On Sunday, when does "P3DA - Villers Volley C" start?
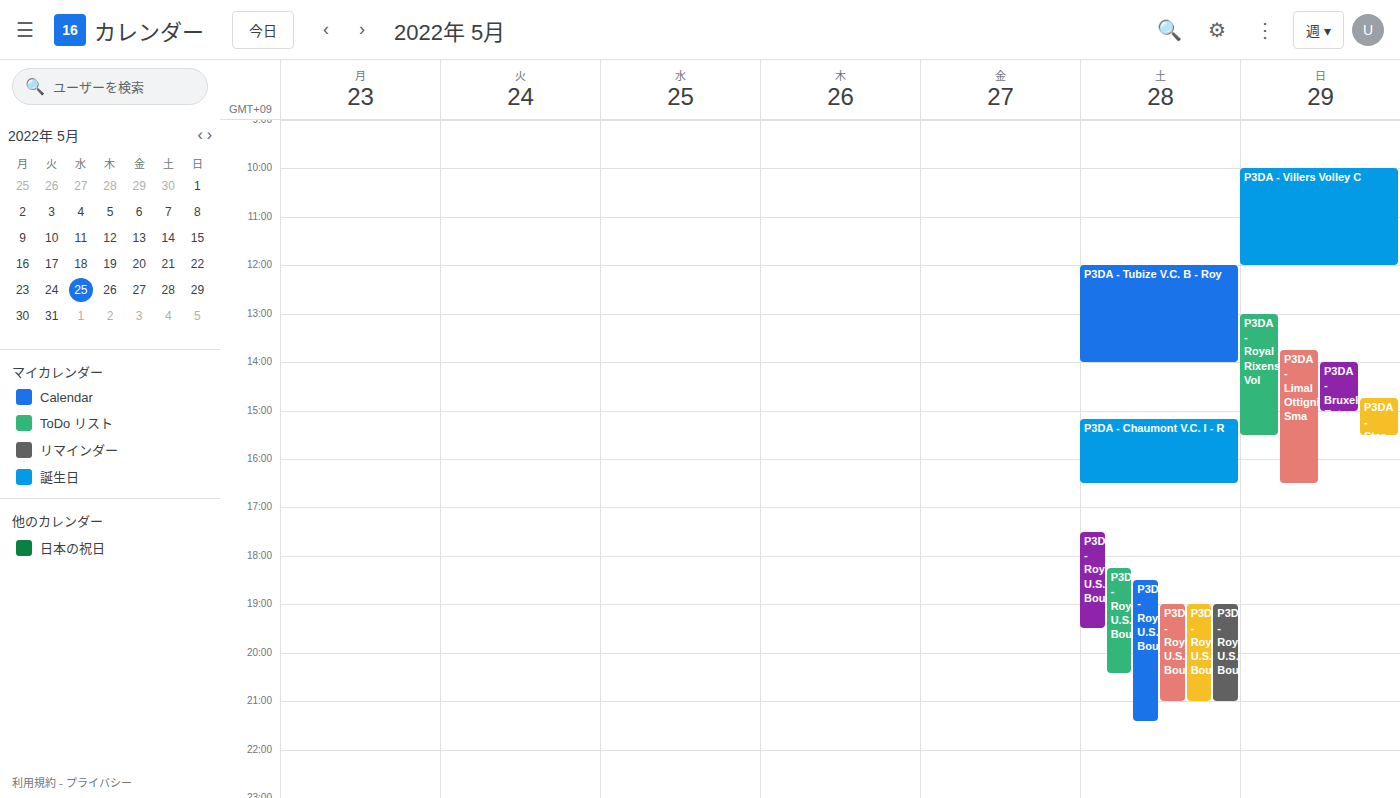
10:00 AM